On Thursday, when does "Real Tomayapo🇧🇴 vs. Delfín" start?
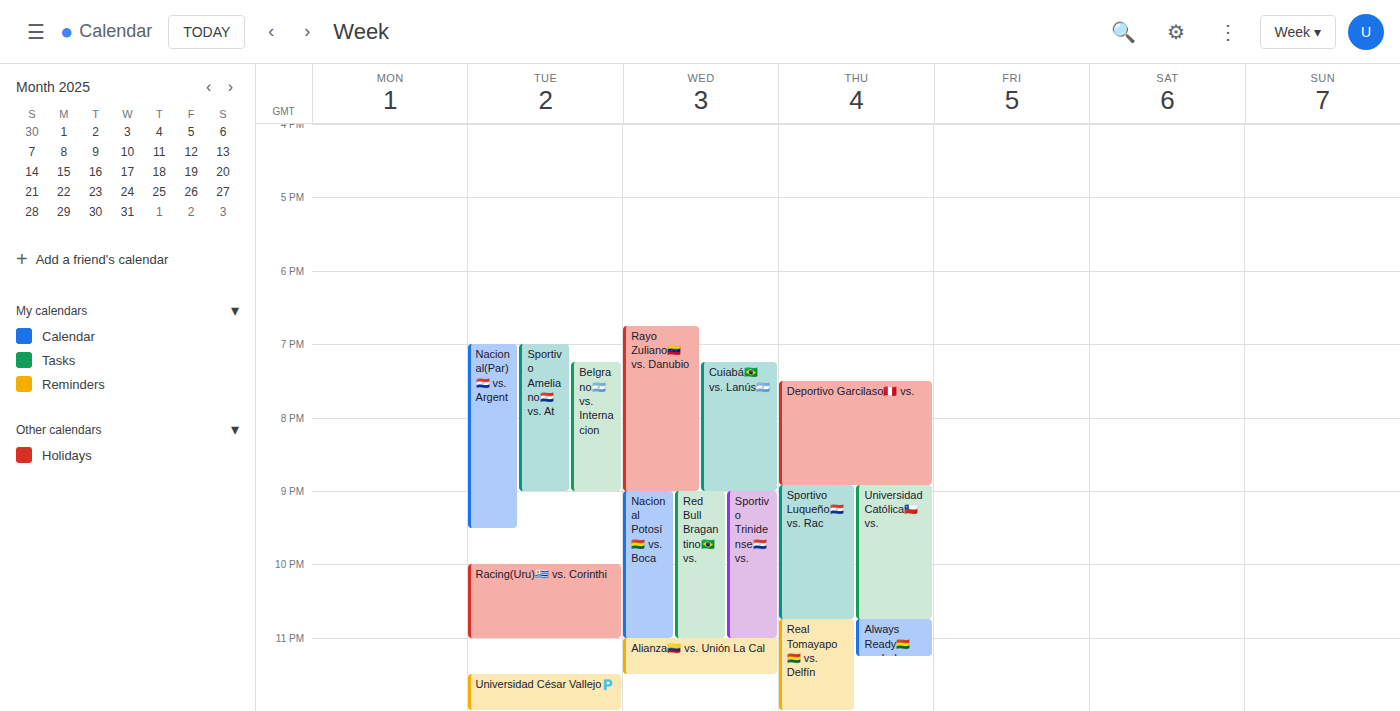
10:45 PM